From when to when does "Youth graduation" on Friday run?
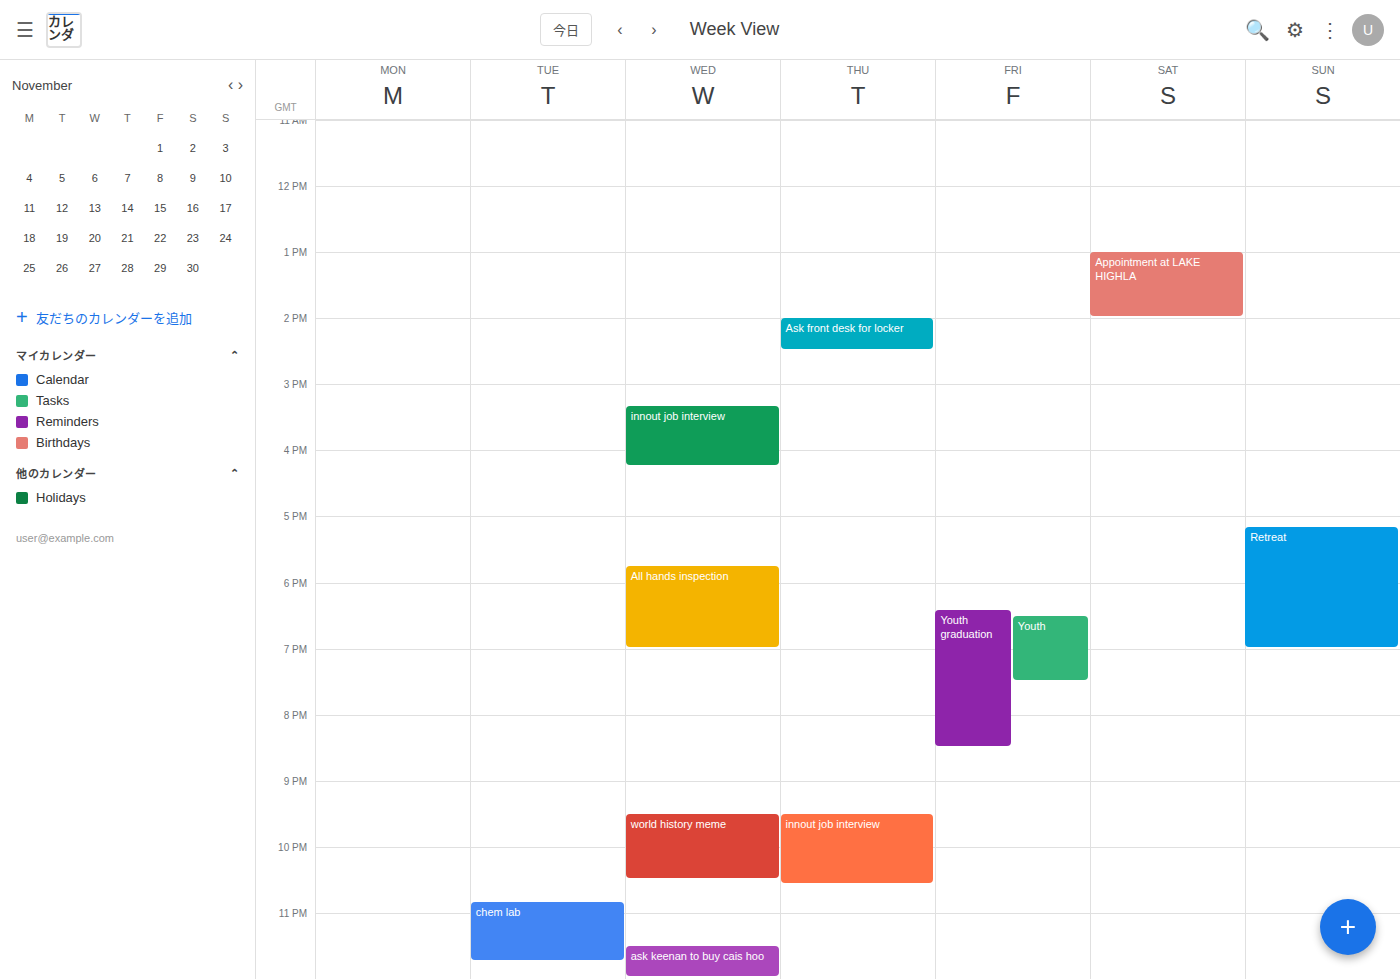
18:25 to 20:30